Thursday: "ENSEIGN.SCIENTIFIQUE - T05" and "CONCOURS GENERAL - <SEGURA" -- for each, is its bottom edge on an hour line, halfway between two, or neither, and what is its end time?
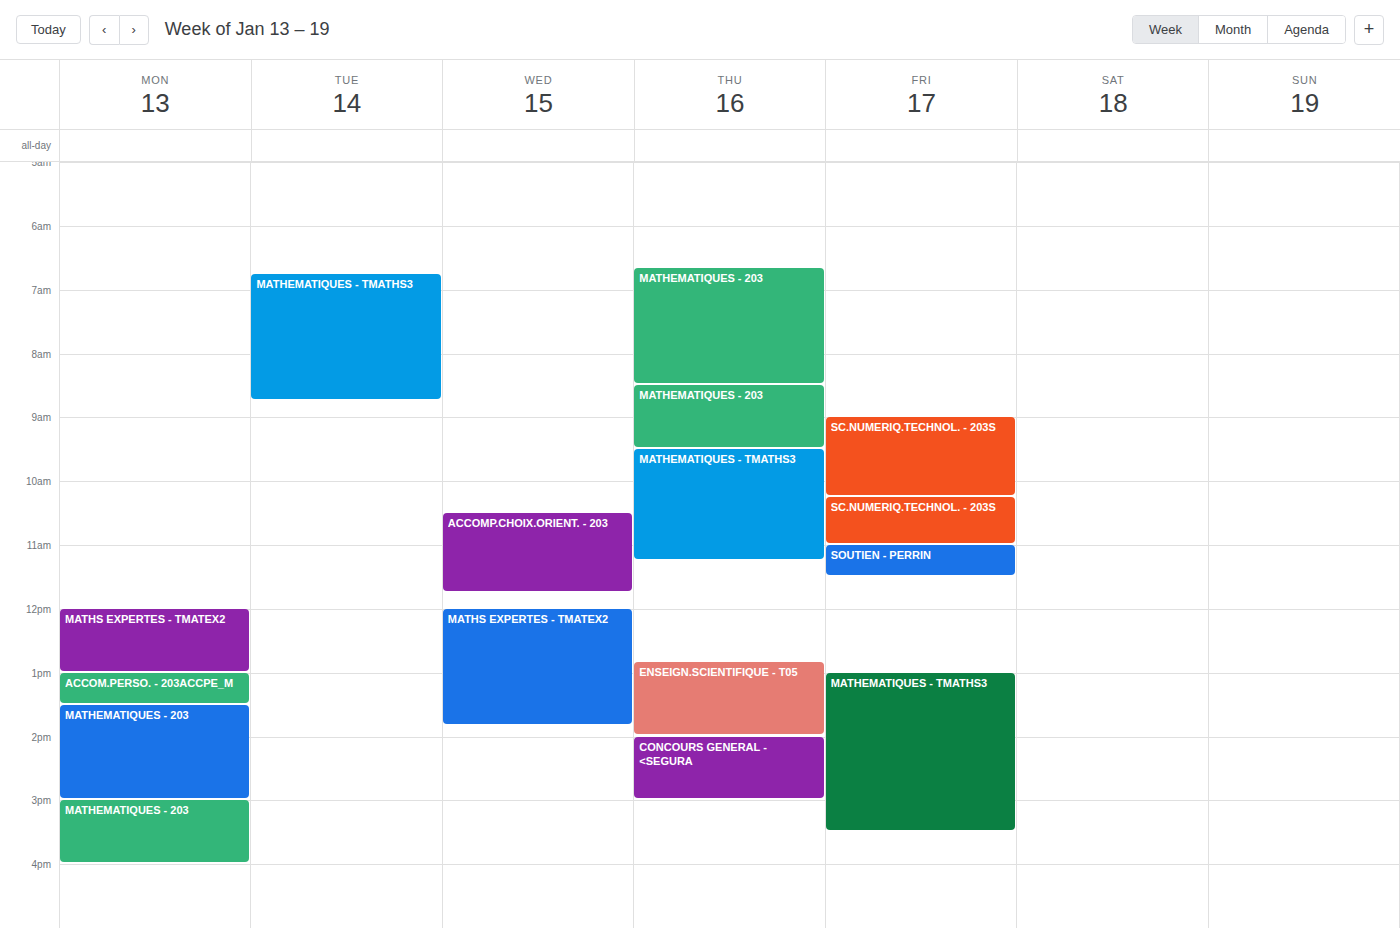
"ENSEIGN.SCIENTIFIQUE - T05": 2:00 PM, exactly on the 2 PM line. "CONCOURS GENERAL - <SEGURA": 3:00 PM, exactly on the 3 PM line.